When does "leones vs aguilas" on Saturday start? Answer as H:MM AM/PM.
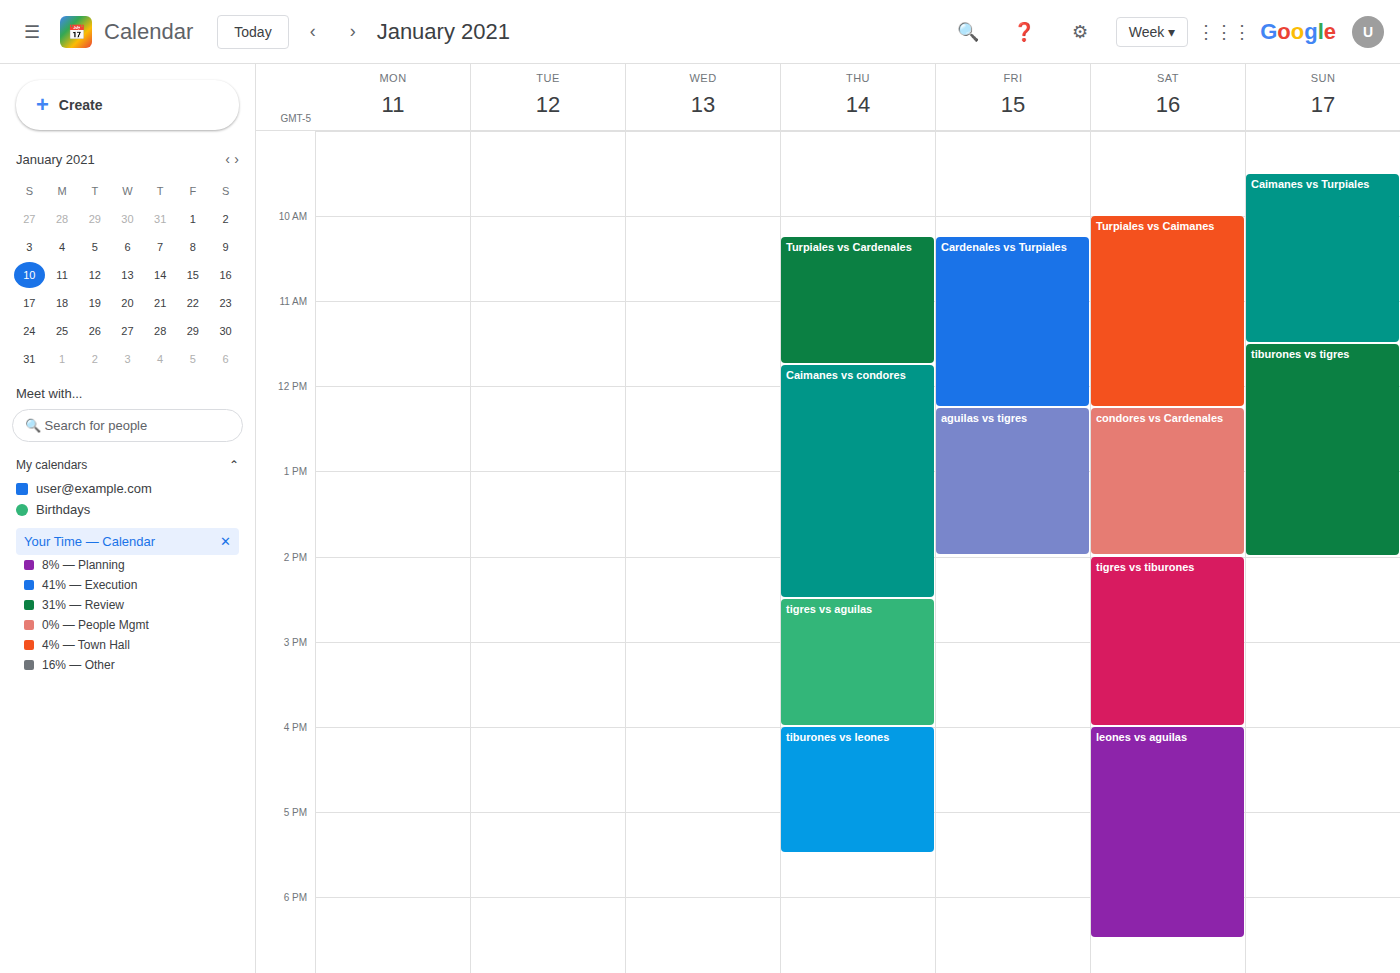
4:00 PM